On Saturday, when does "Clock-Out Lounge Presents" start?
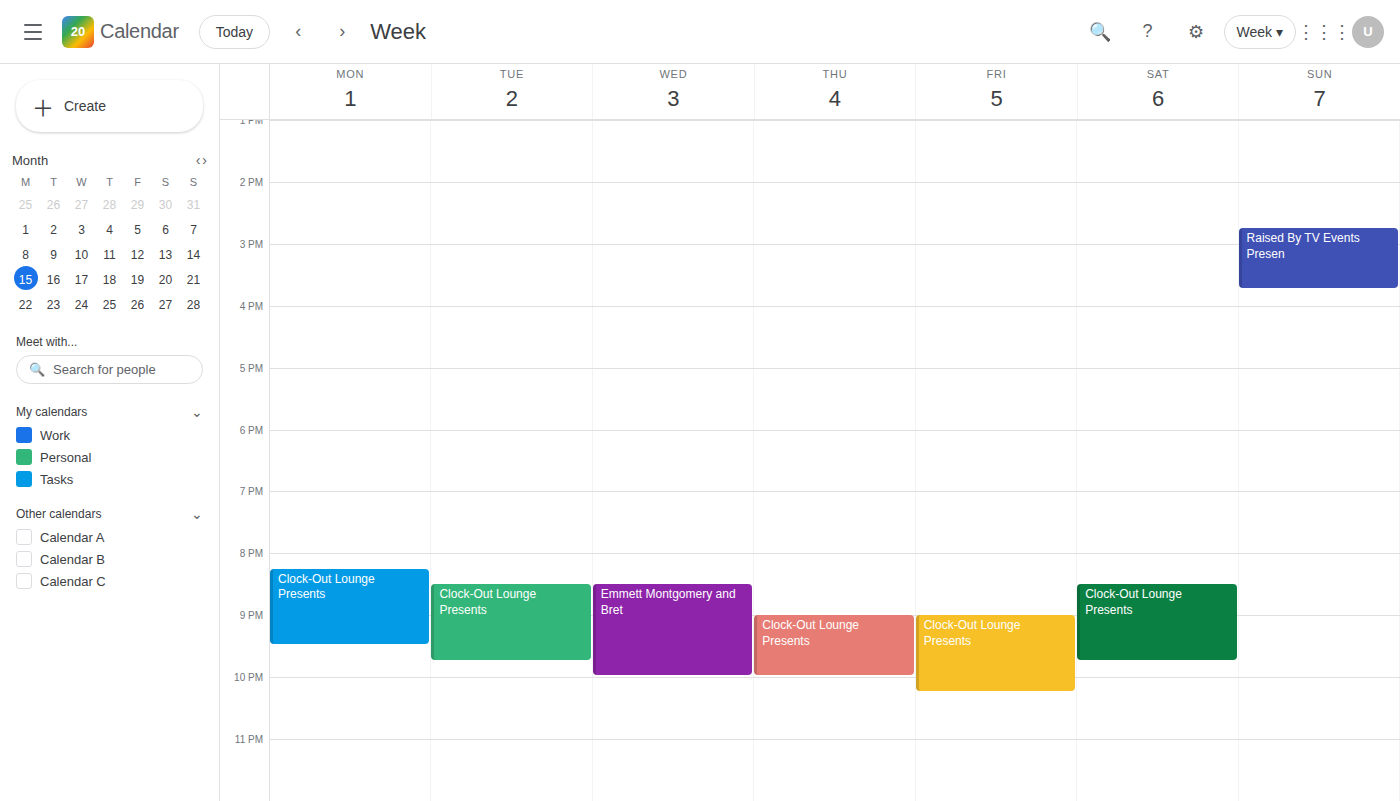
8:30 PM